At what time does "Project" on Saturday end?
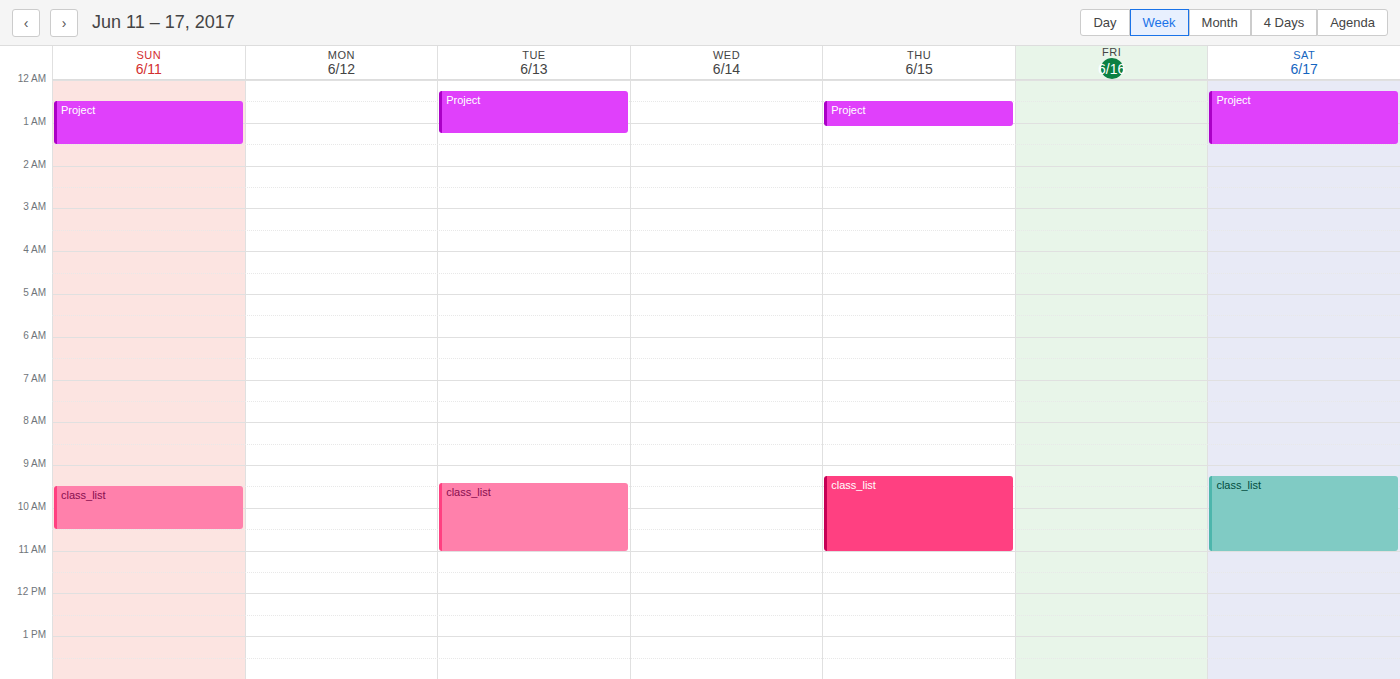
1:30 AM